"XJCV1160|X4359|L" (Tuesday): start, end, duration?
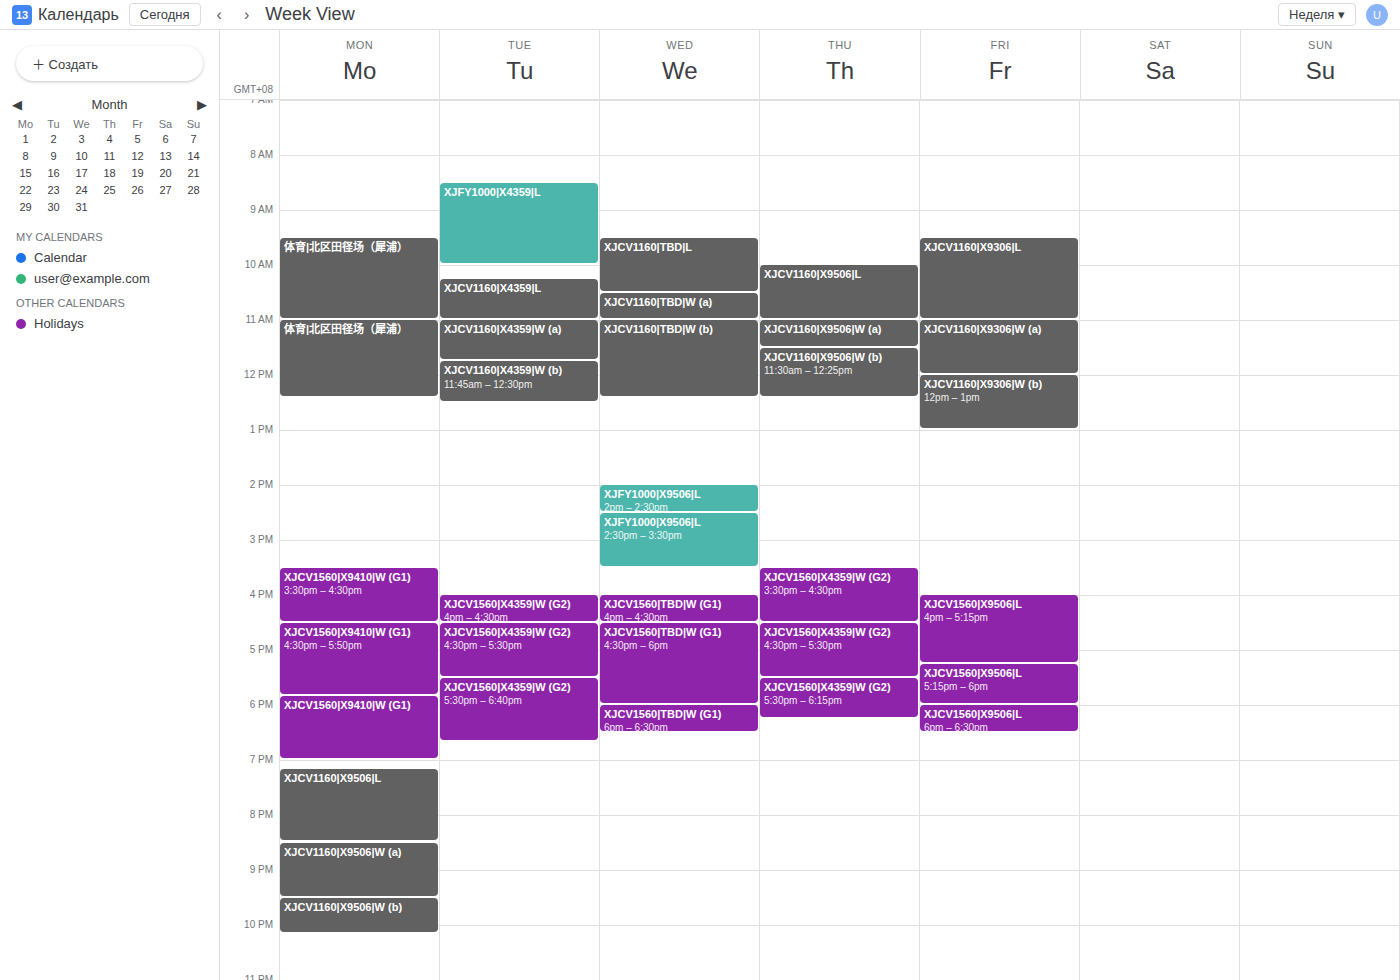
10:15 AM to 11:00 AM, 45 minutes